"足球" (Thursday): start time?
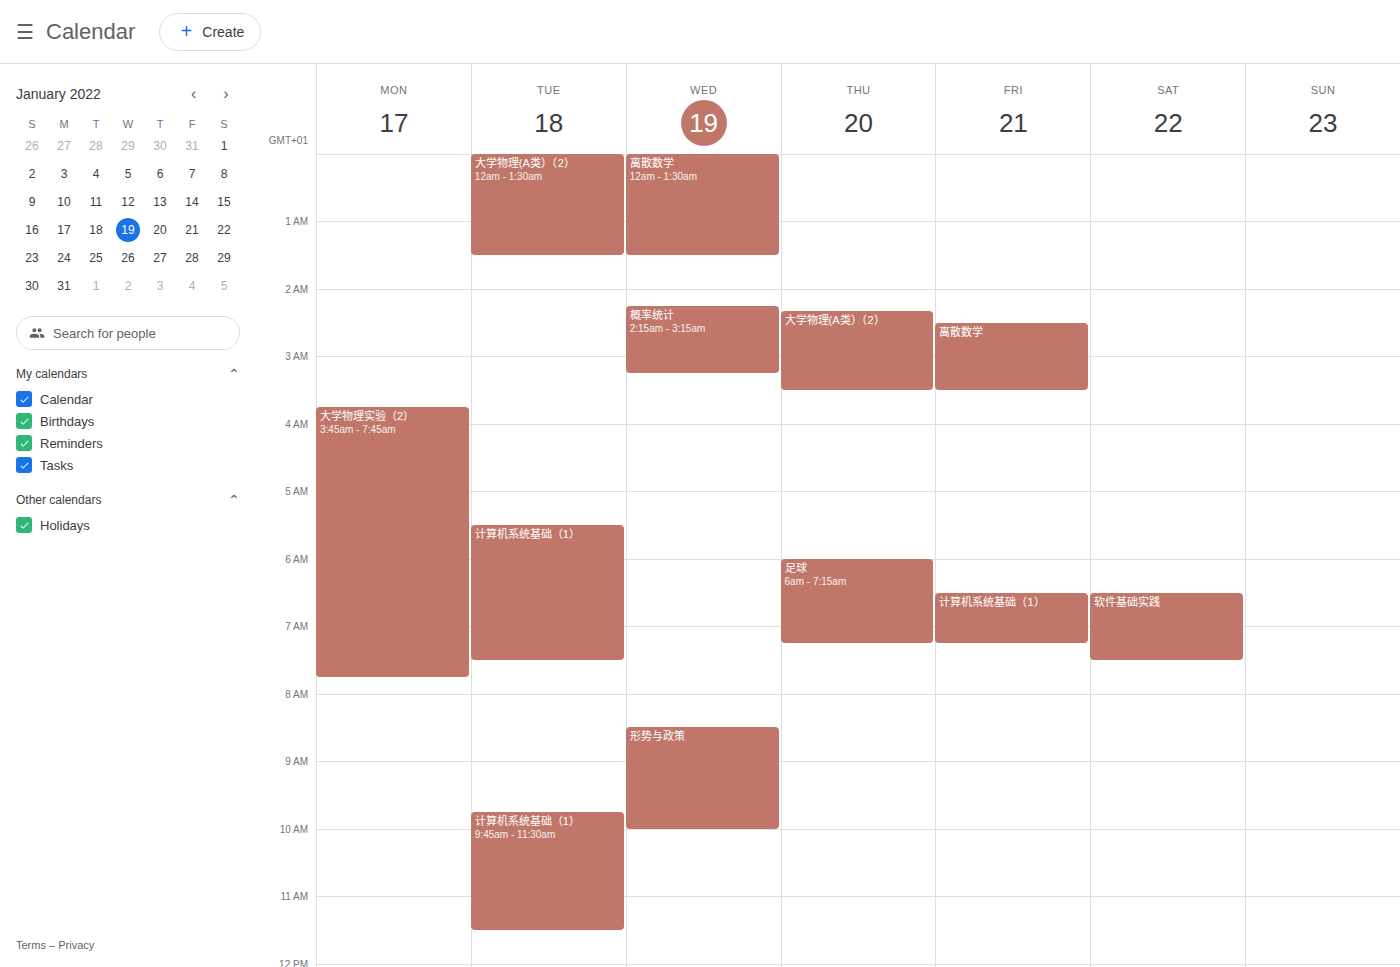
6:00 AM